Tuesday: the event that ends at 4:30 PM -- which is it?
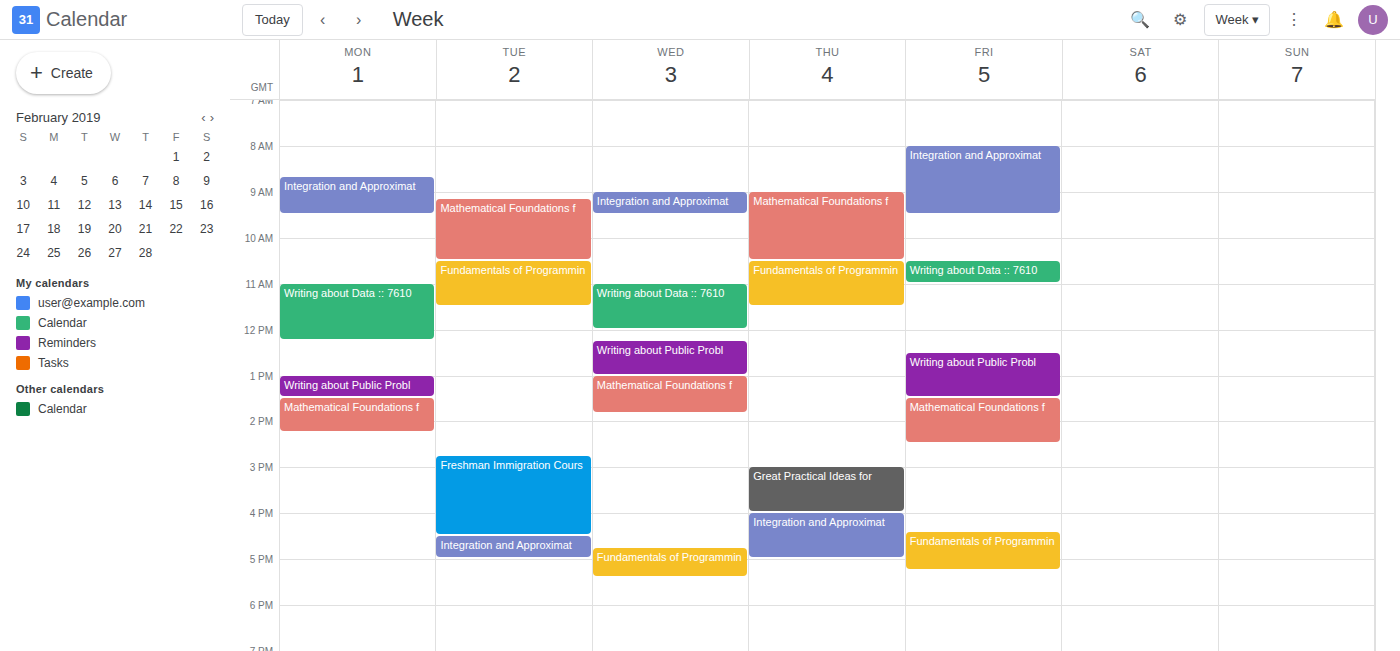
"Freshman Immigration Cours"